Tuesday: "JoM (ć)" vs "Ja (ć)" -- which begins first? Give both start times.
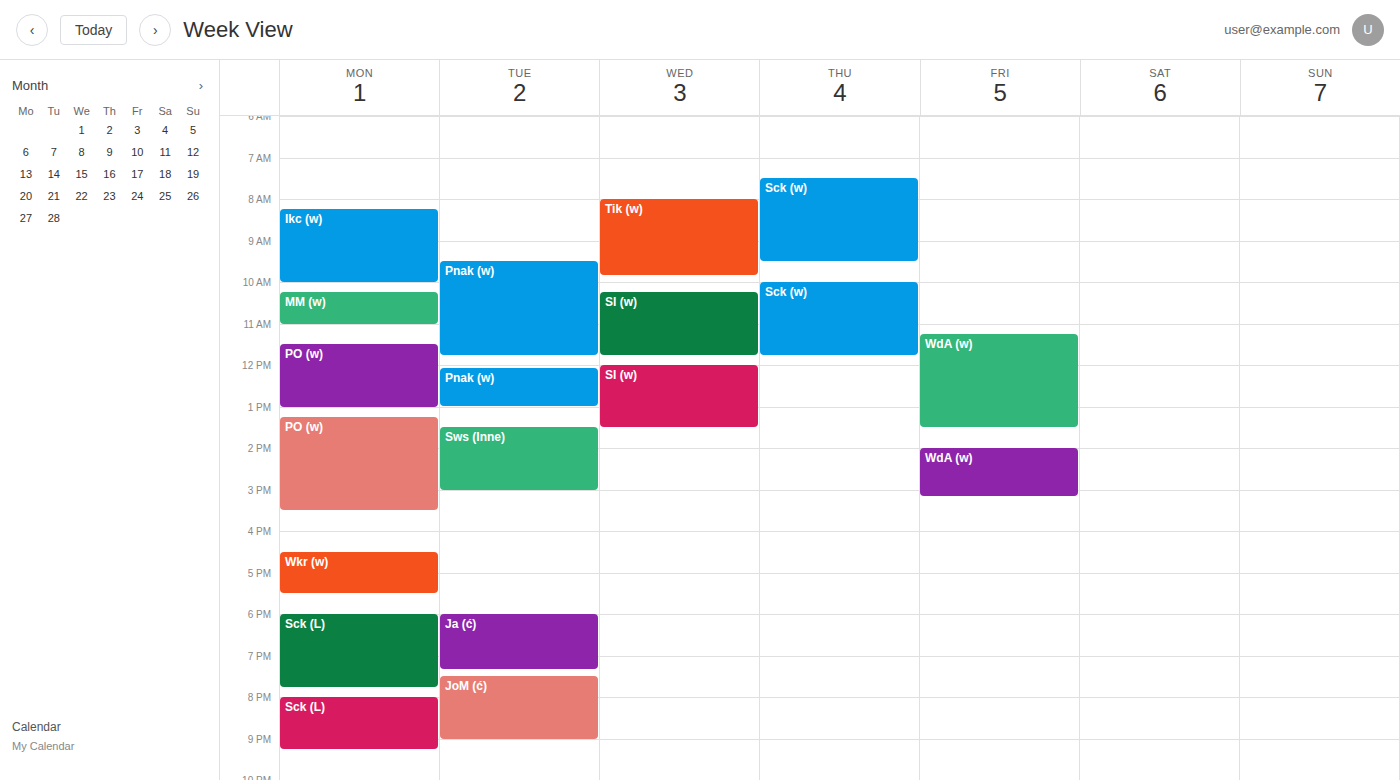
"Ja (ć)" 6:00 PM; "JoM (ć)" 7:30 PM.